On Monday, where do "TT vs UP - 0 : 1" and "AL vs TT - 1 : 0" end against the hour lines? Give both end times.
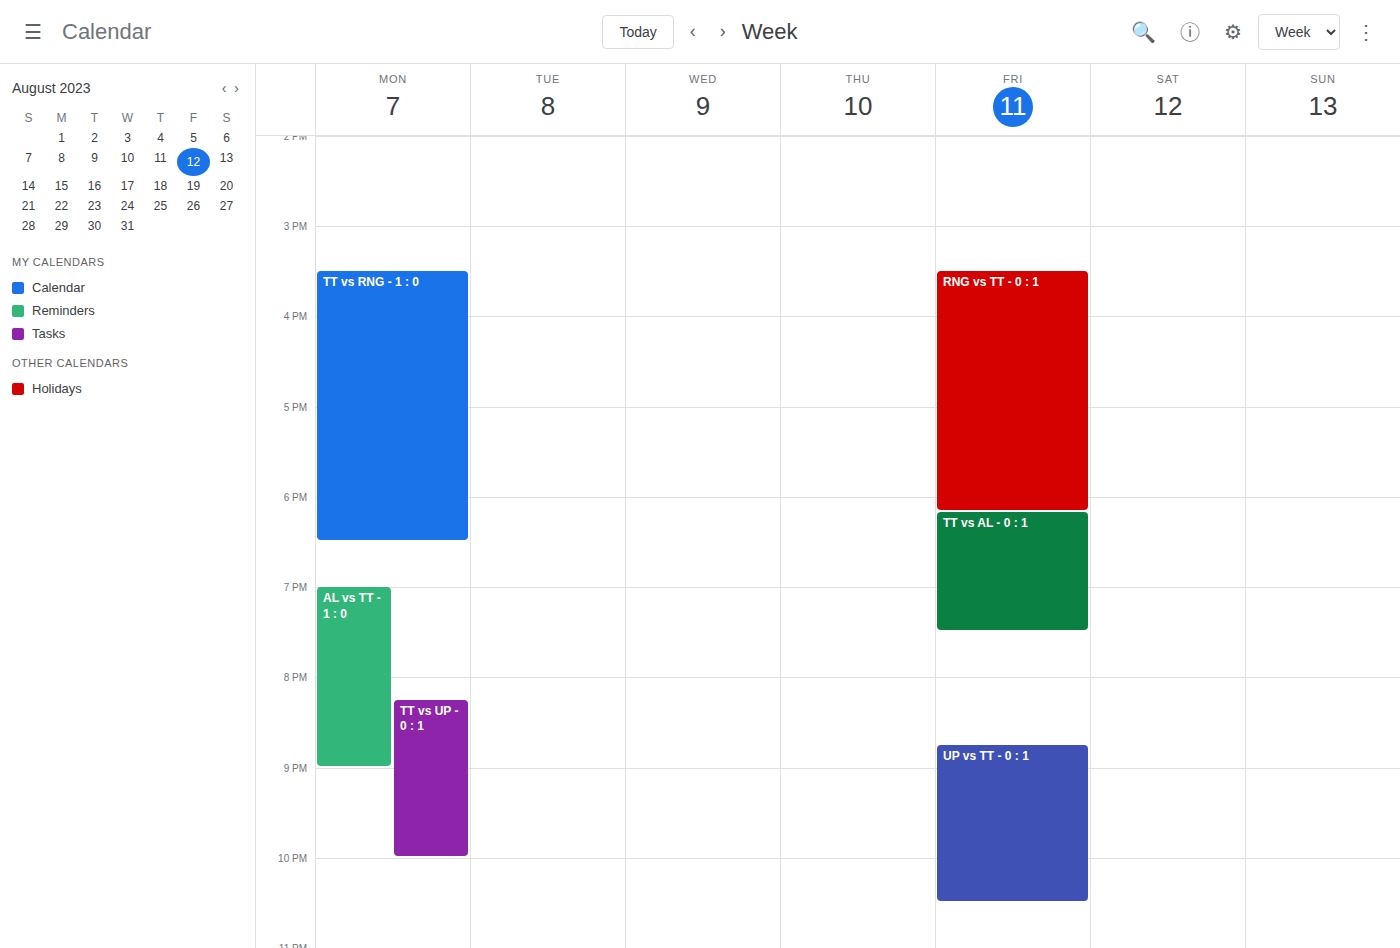
"TT vs UP - 0 : 1": 22:00, exactly on the 22:00 line. "AL vs TT - 1 : 0": 21:00, exactly on the 21:00 line.